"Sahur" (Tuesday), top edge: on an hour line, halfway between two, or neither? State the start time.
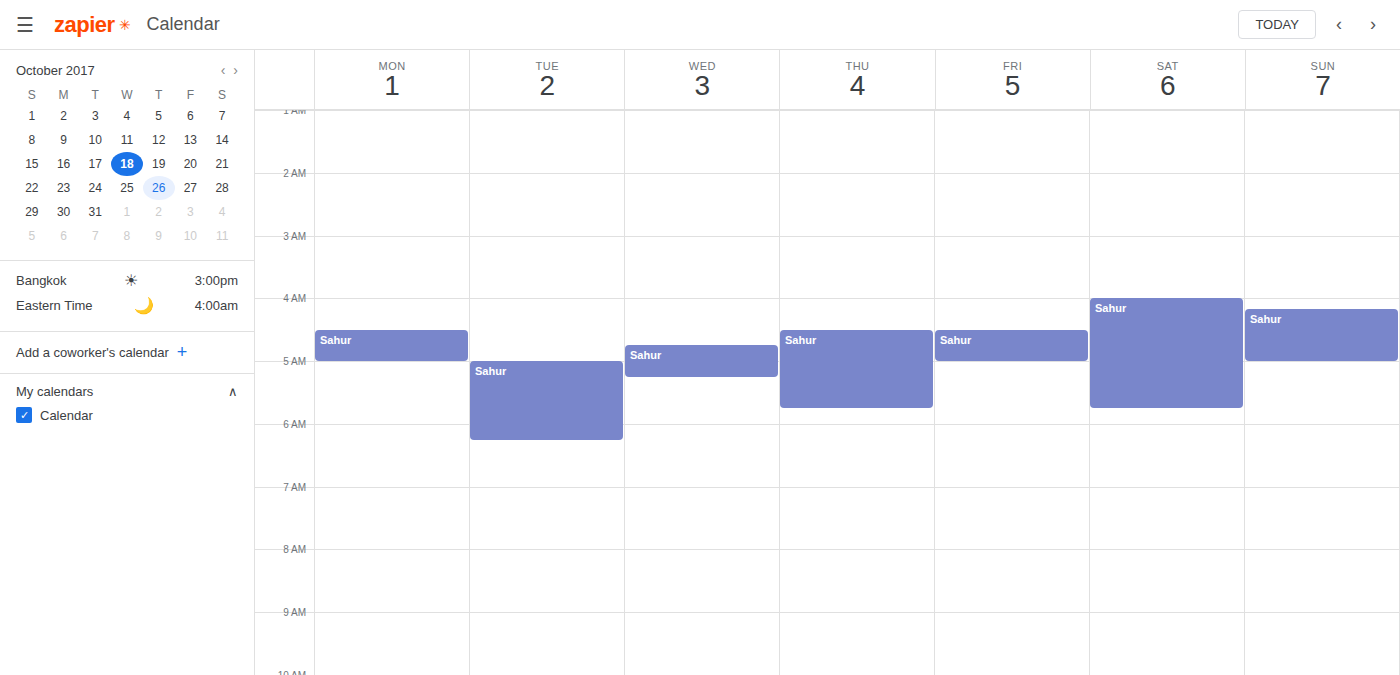
05:00 -- exactly on the 05:00 line.